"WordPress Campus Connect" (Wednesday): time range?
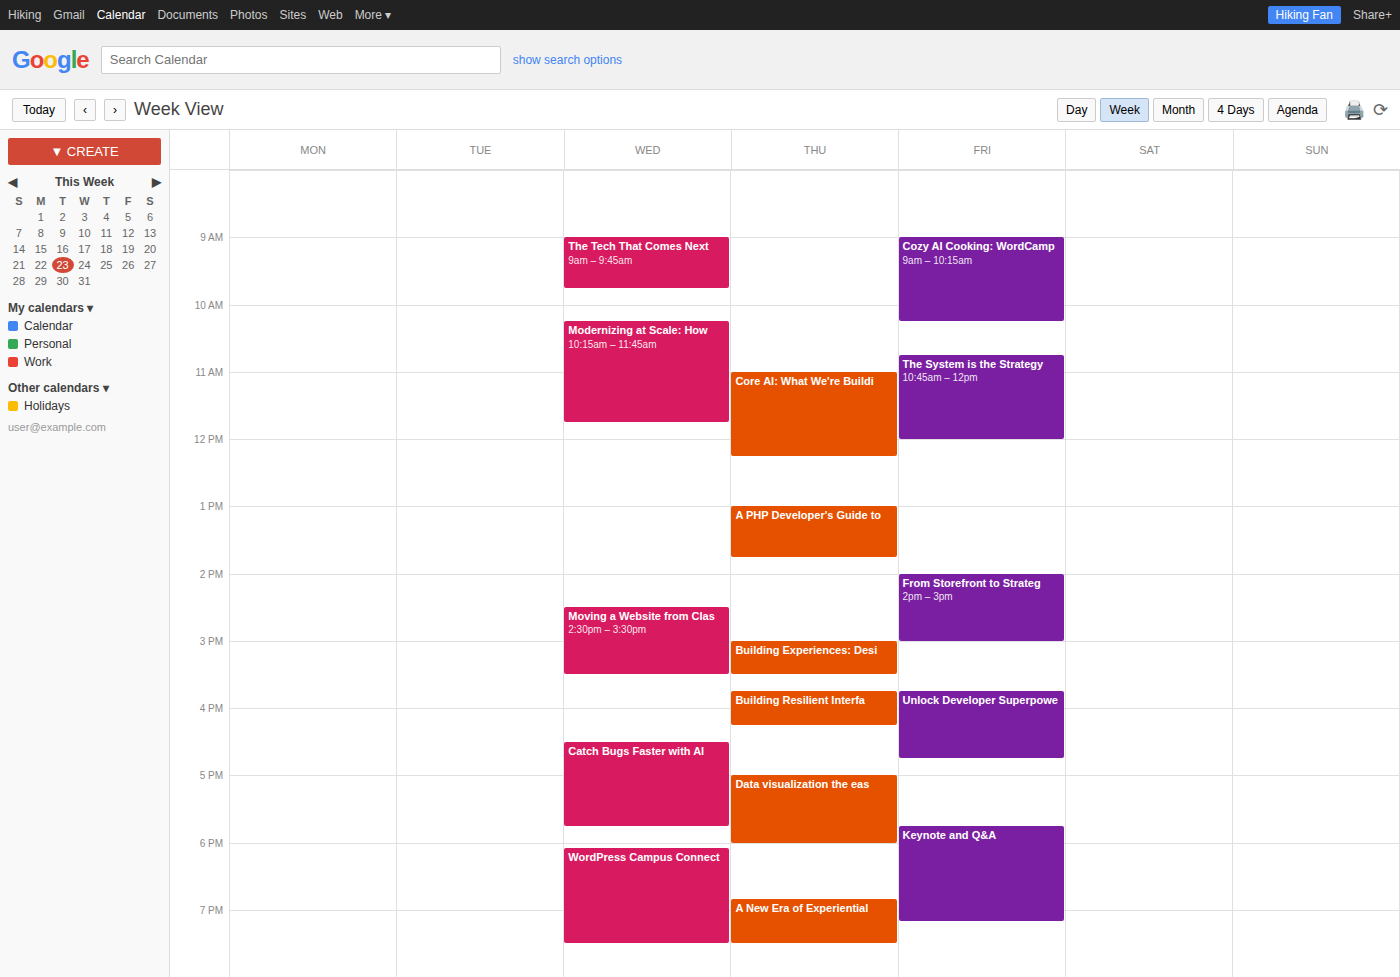
6:05 PM to 7:30 PM